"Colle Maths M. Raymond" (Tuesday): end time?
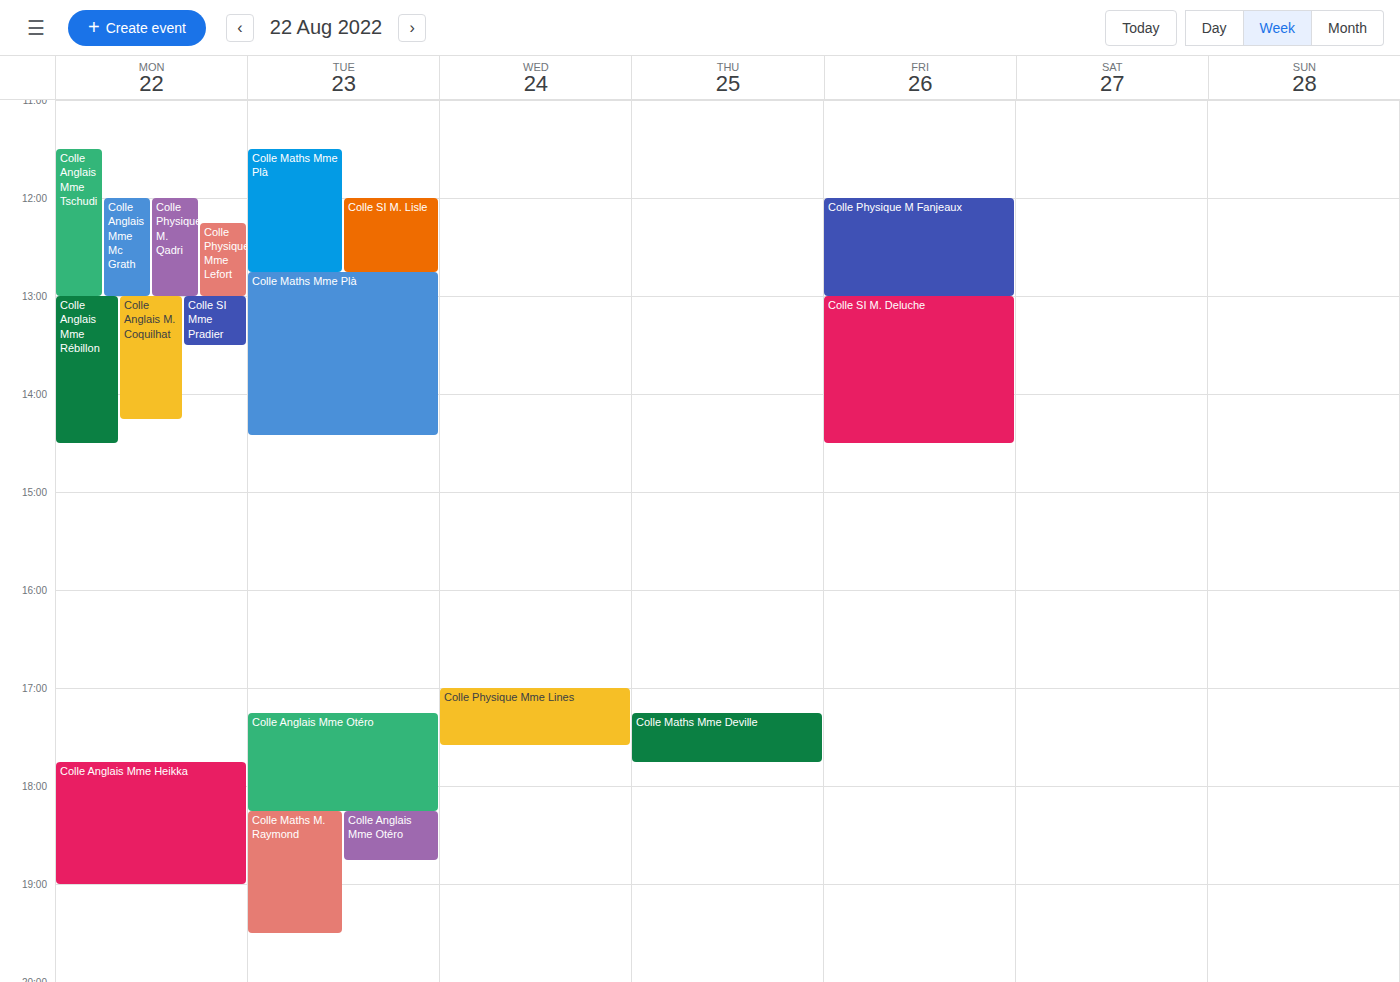
7:30 PM